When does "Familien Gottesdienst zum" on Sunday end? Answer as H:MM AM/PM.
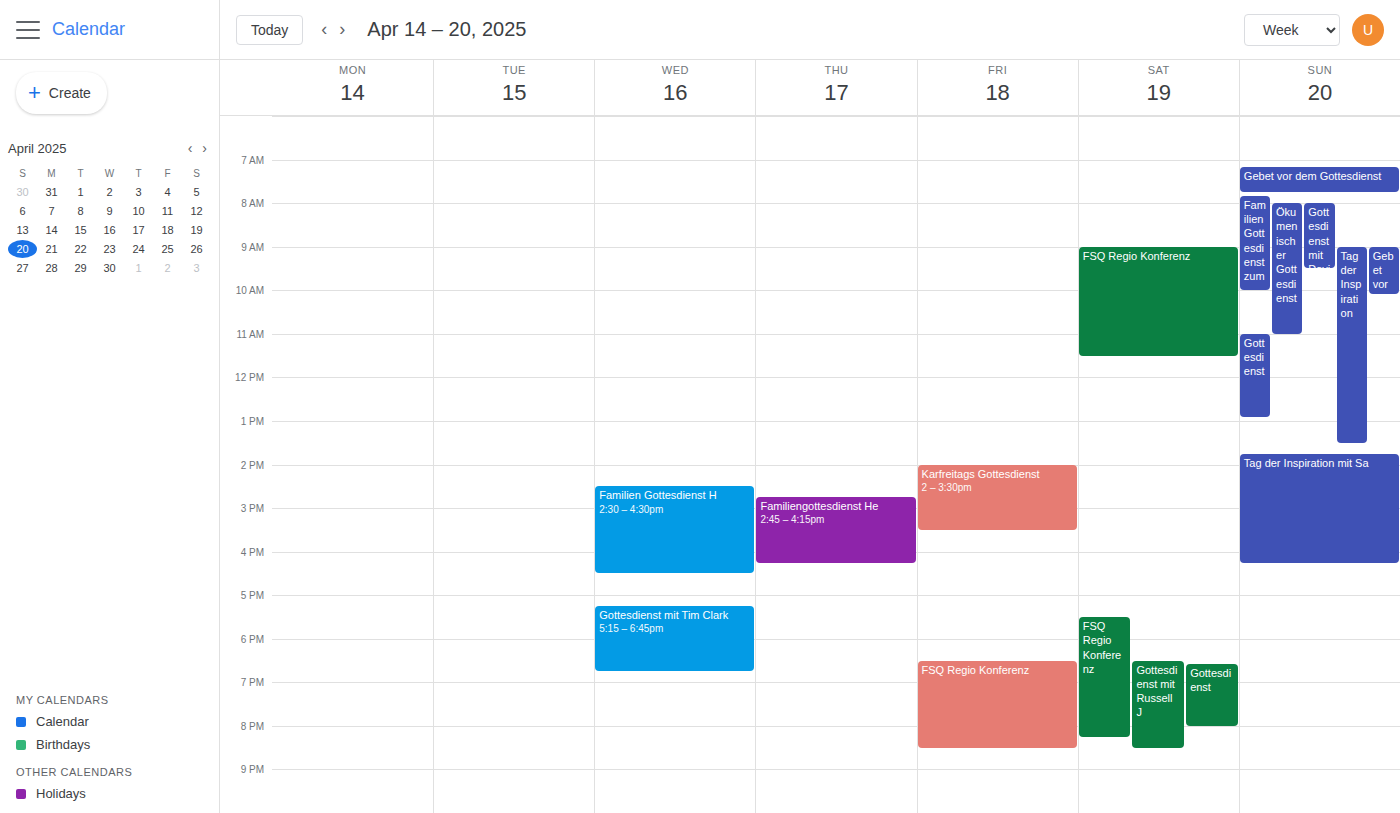
10:00 AM